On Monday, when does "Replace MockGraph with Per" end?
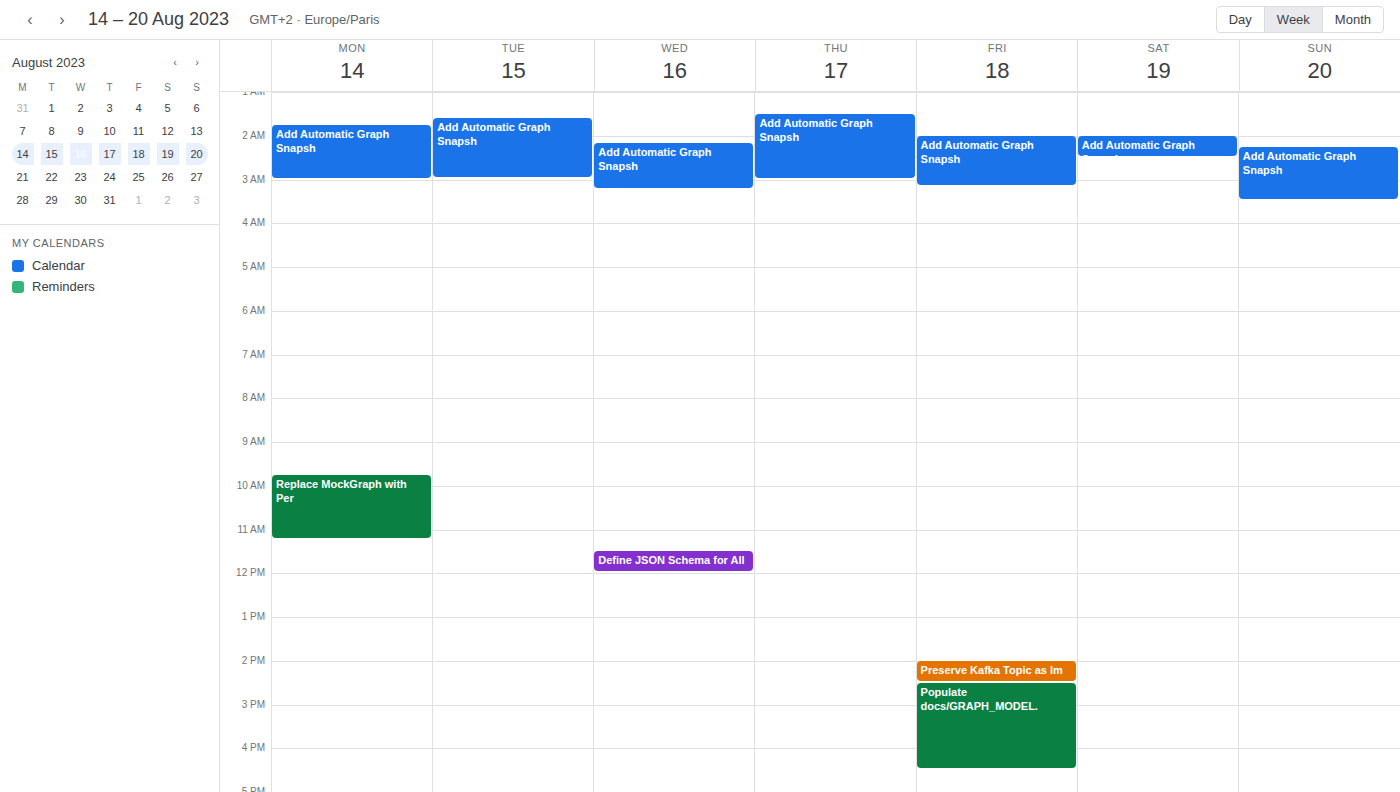
11:15 AM